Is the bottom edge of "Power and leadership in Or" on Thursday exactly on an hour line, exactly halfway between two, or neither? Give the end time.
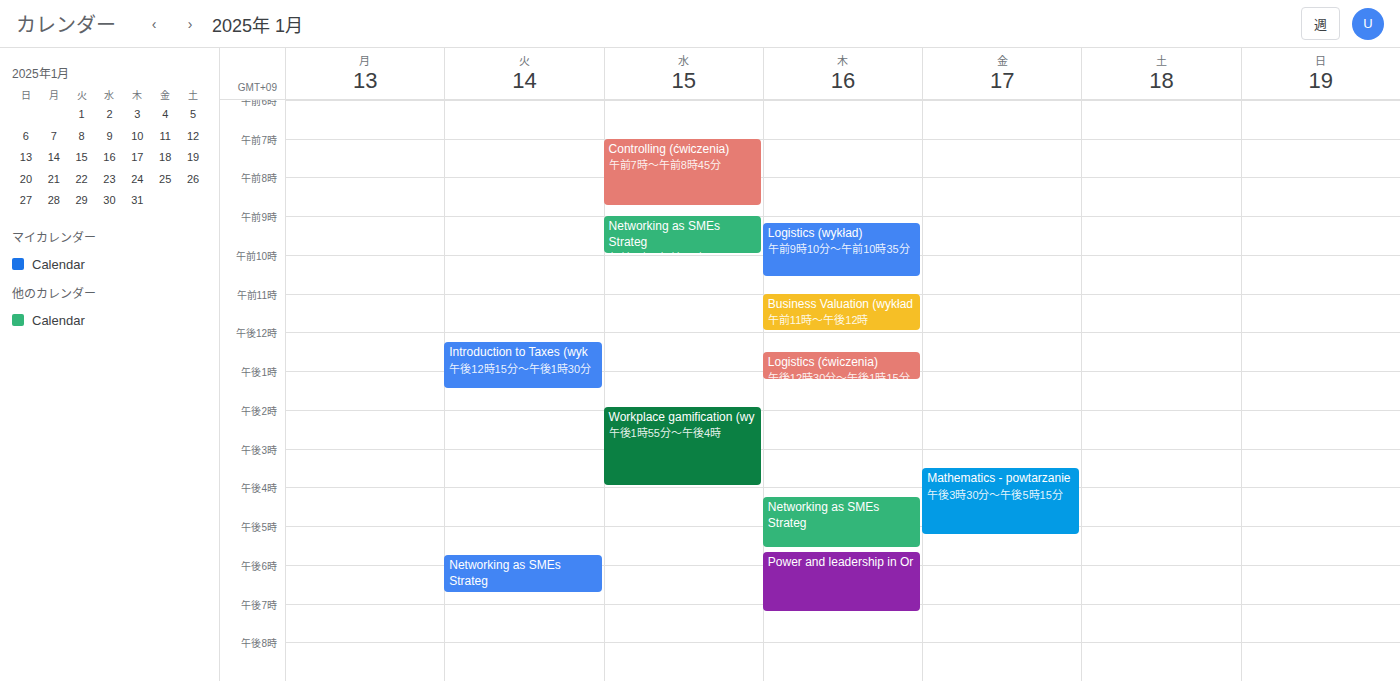
7:15 PM -- neither: a quarter of the way from the 7 PM line to the 8 PM line.